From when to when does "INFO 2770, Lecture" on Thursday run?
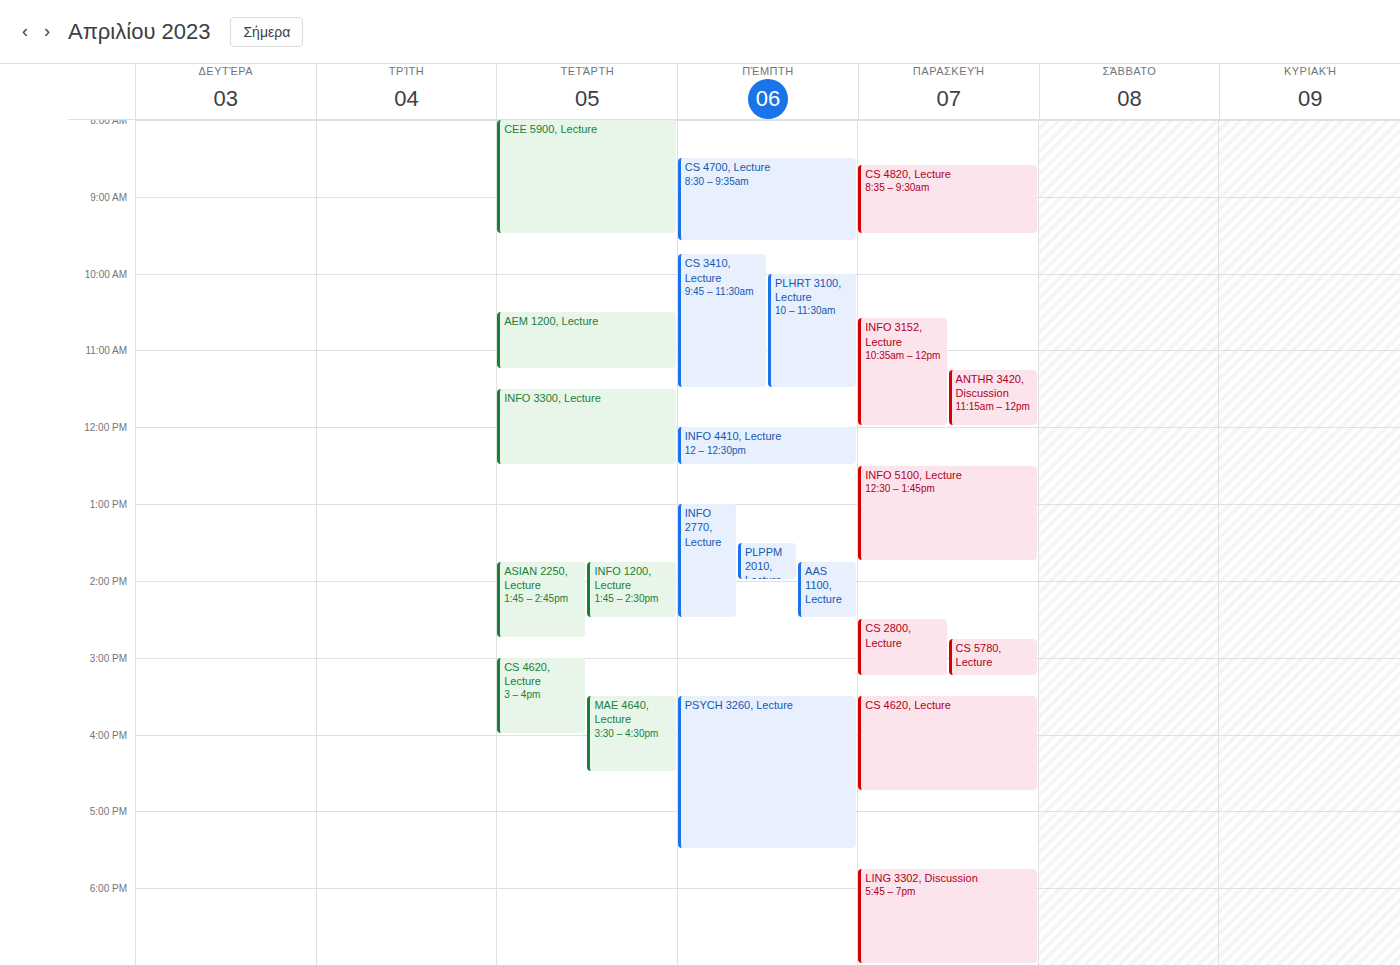
1:00 PM to 2:30 PM